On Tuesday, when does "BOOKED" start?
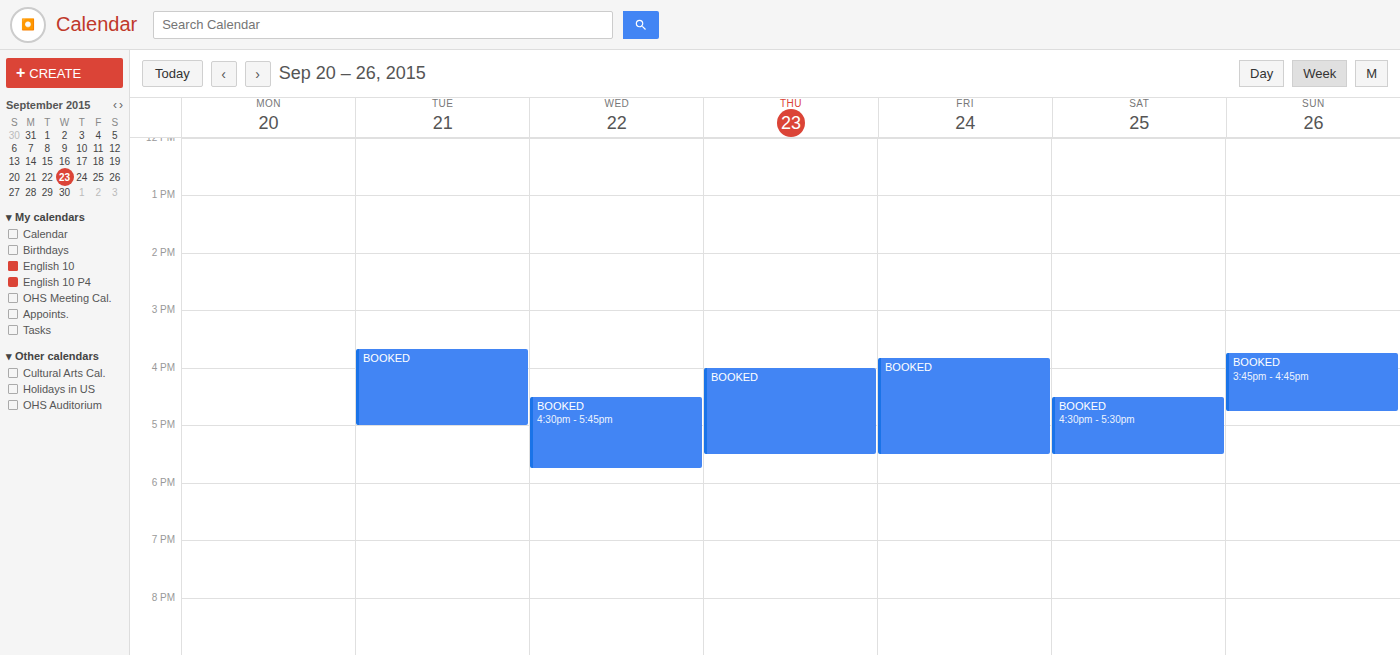
15:40